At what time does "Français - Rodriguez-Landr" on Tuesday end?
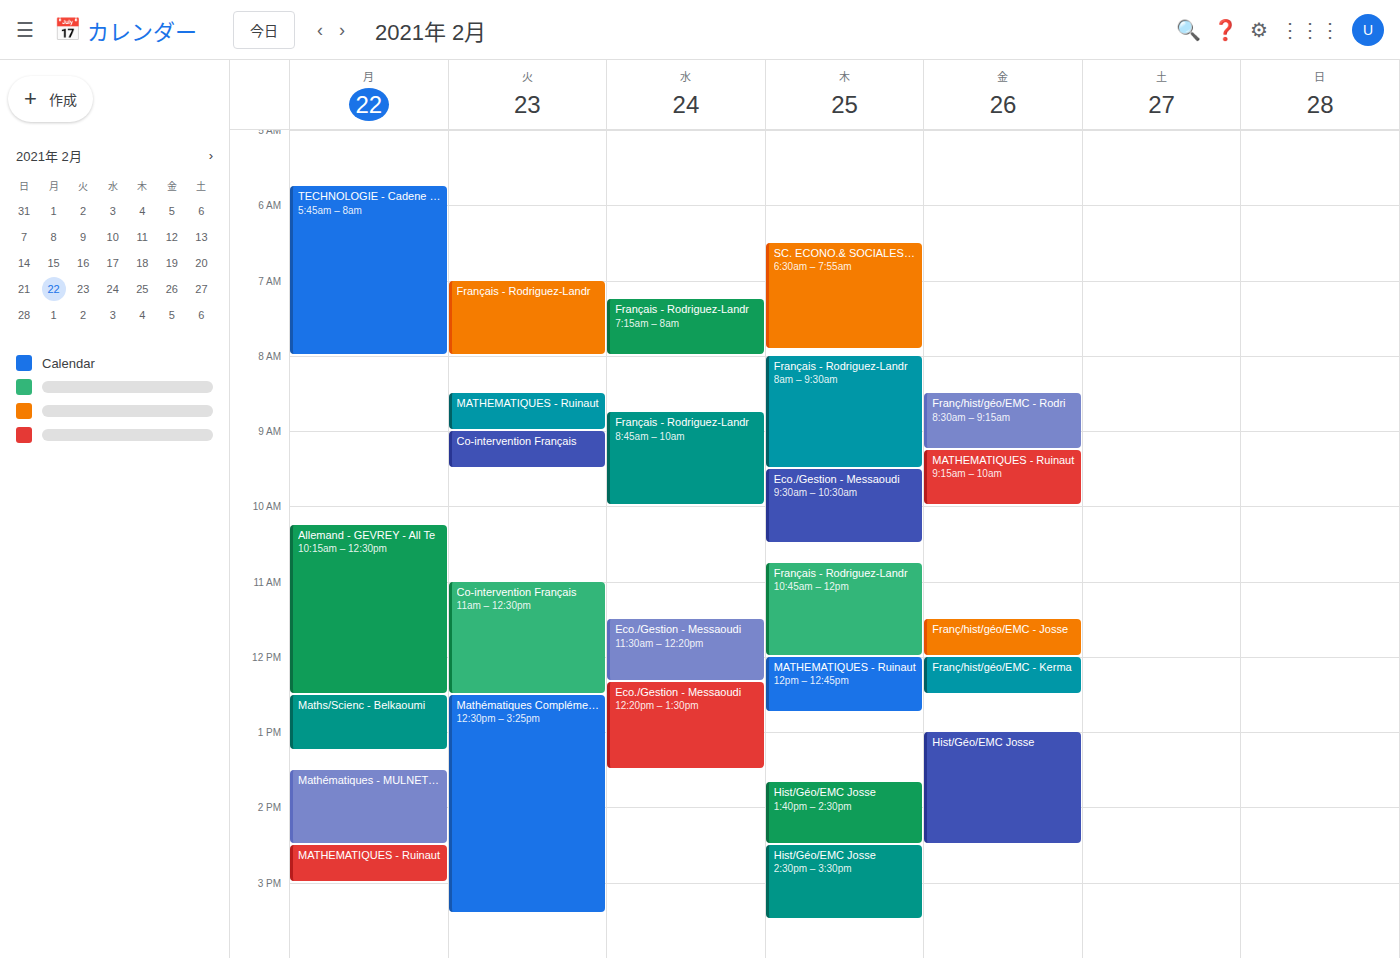
08:00